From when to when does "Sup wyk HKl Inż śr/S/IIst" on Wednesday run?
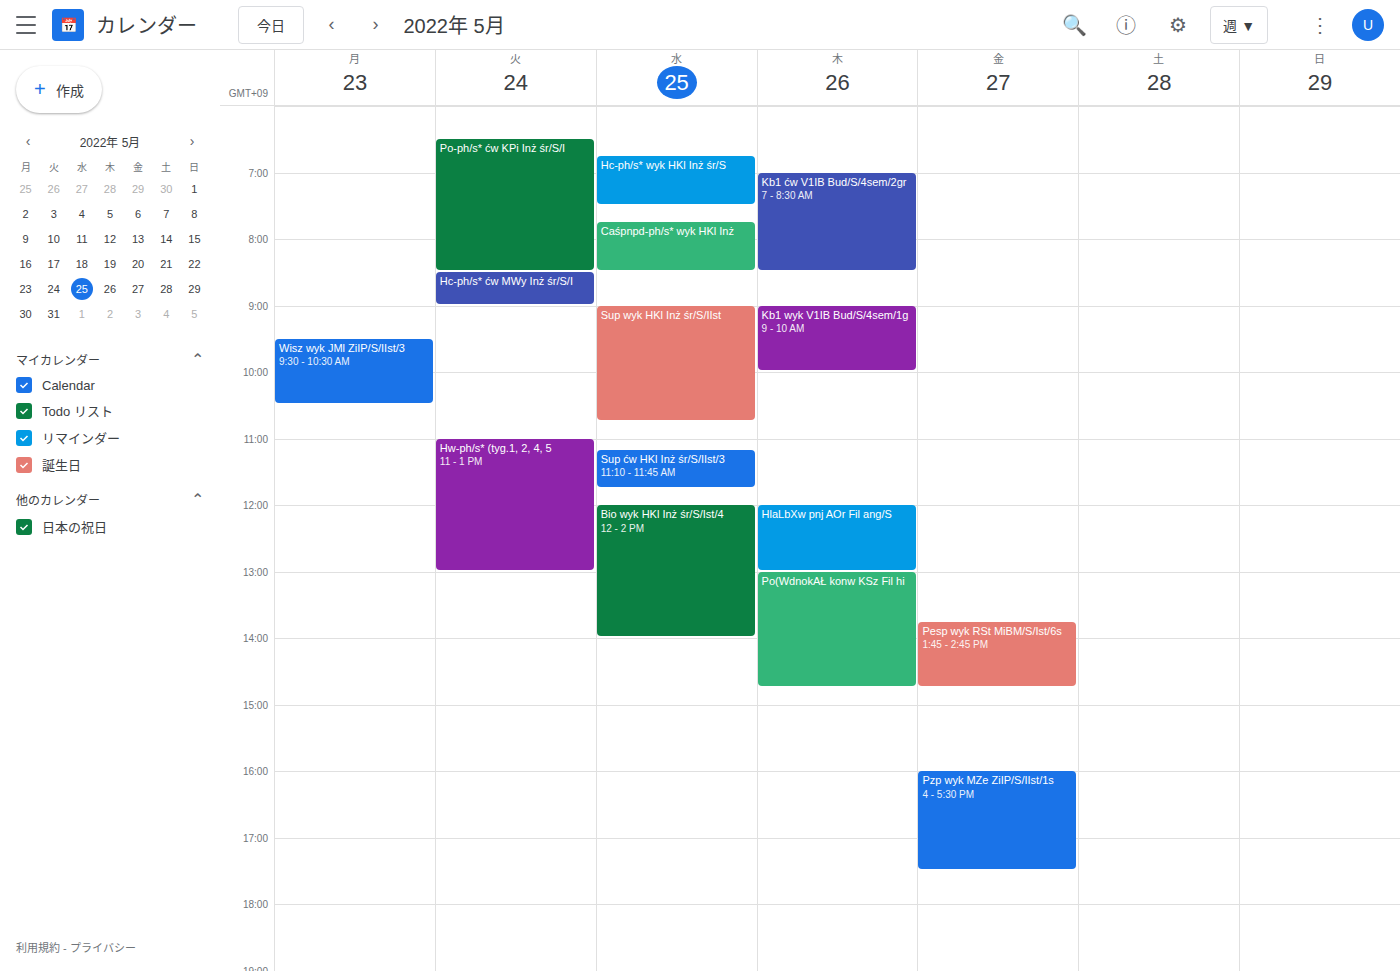
09:00 to 10:45